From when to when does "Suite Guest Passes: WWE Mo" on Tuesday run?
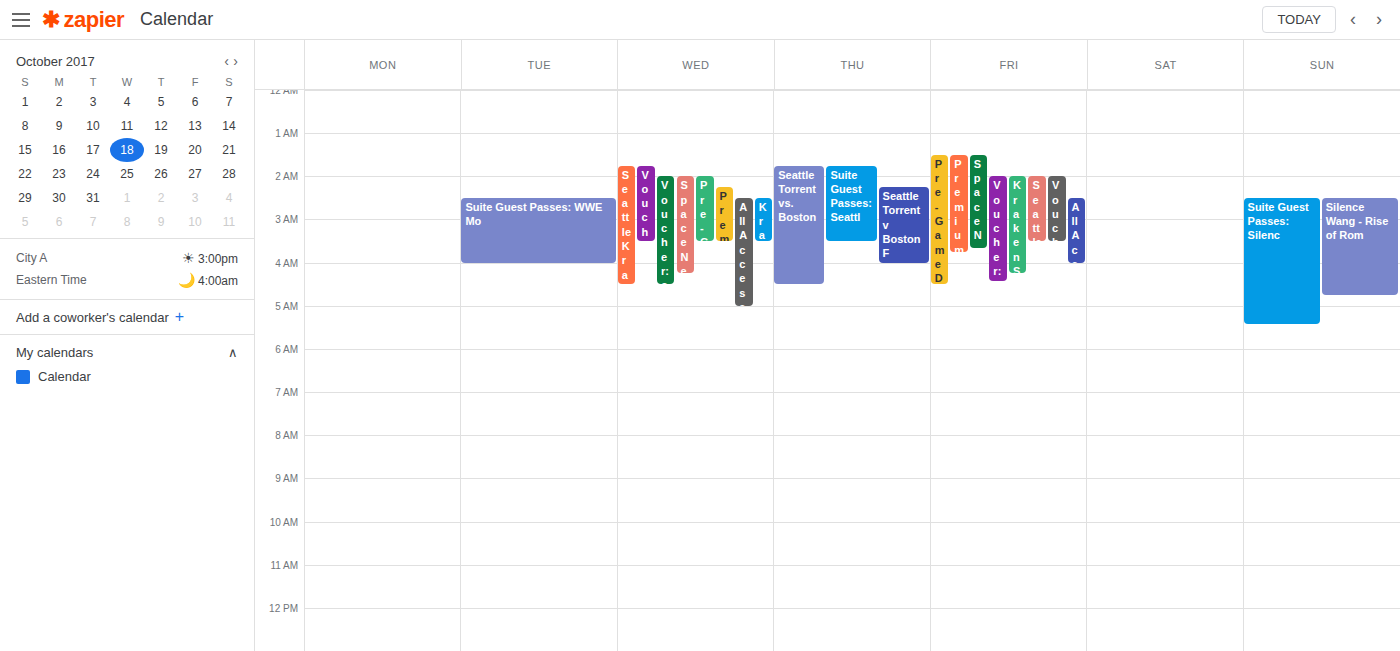
2:30 AM to 4:00 AM